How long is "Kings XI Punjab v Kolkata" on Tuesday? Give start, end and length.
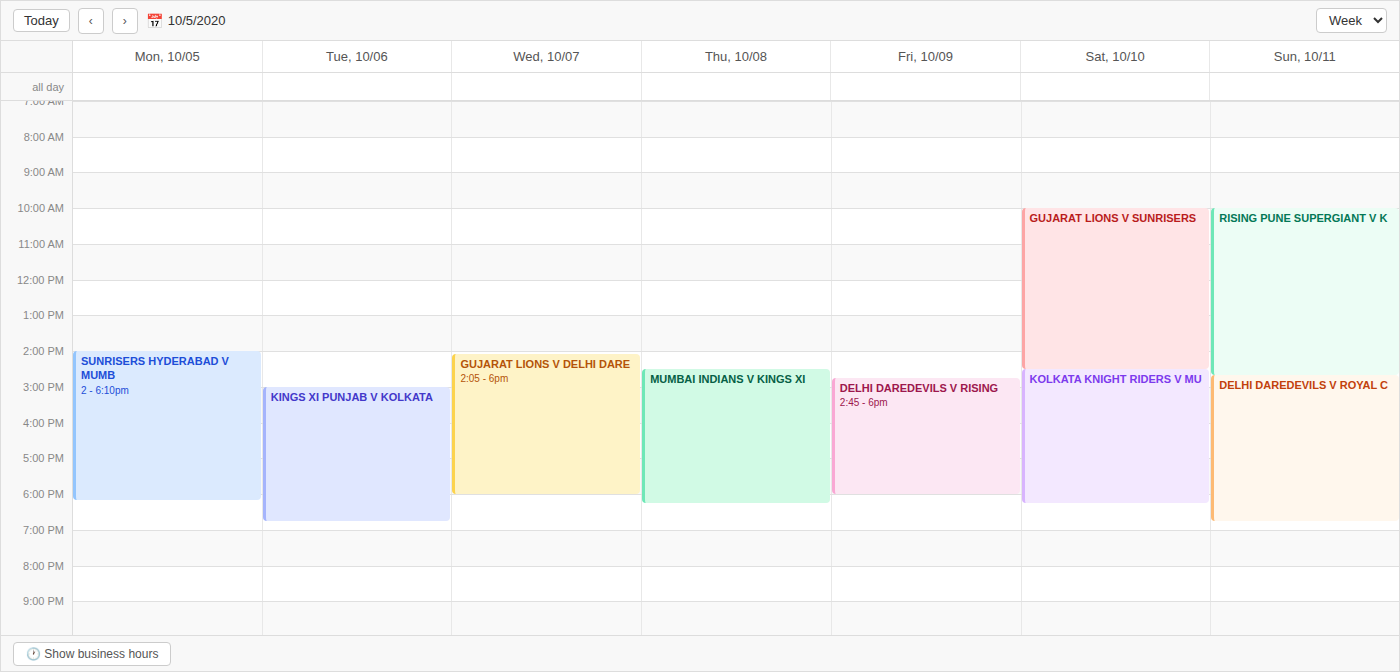
3:00 PM to 6:45 PM, 3 hours 45 minutes